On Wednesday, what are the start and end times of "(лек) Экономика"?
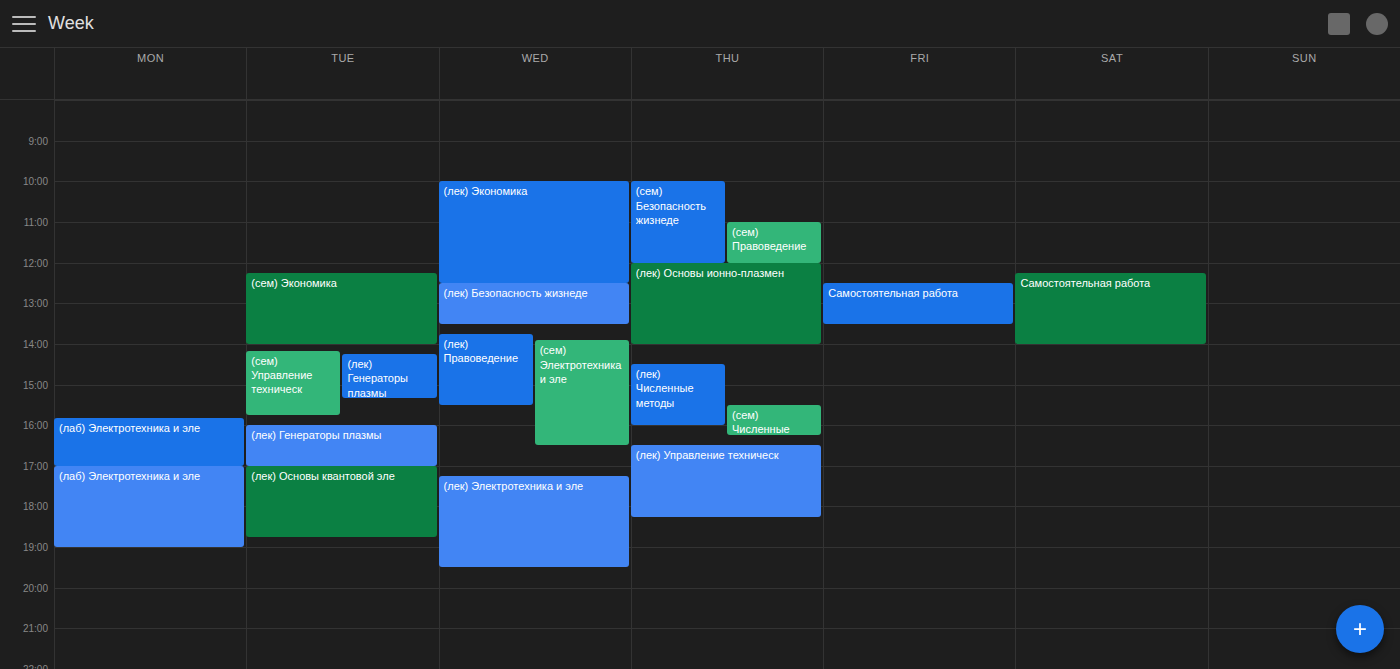
10:00 AM to 12:30 PM